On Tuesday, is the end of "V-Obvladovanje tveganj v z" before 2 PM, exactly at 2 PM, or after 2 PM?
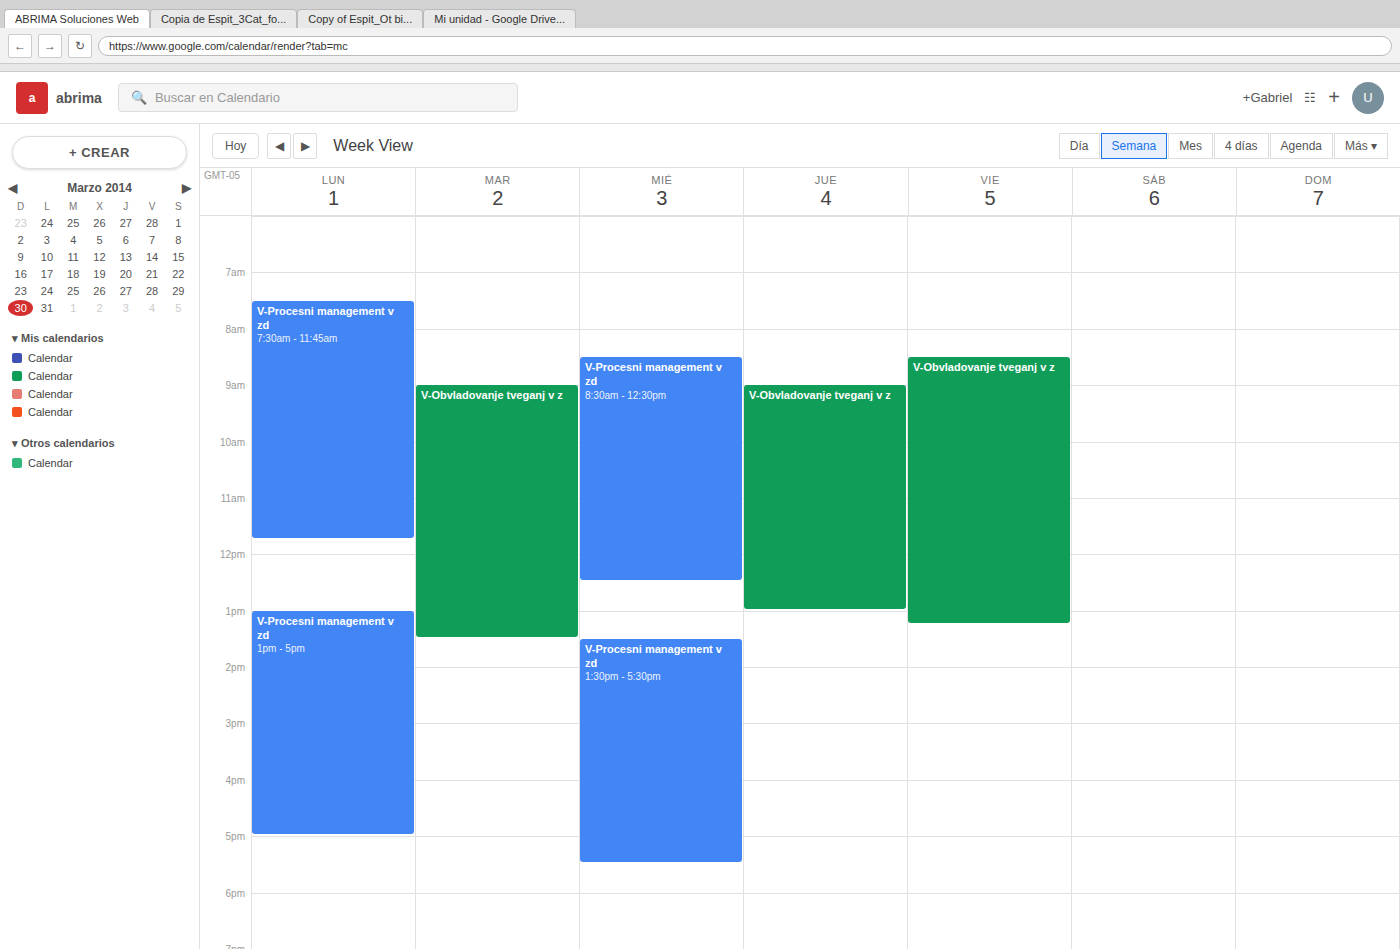
1:30 PM -- before 2 PM, 30 minutes above the 2 PM line.